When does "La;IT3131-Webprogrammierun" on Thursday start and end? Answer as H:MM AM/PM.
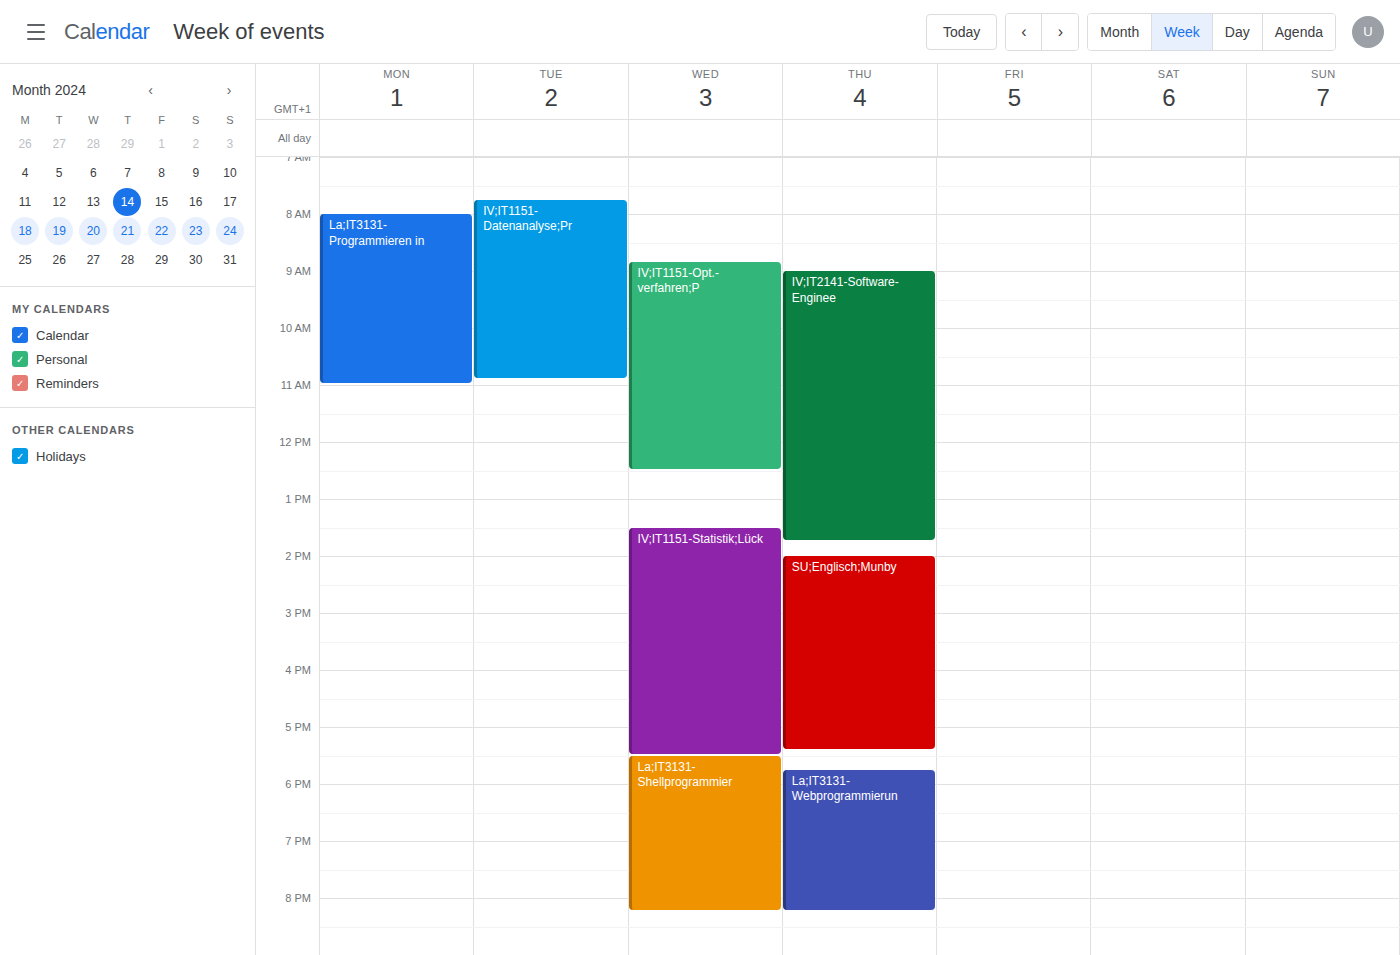
5:45 PM to 8:15 PM